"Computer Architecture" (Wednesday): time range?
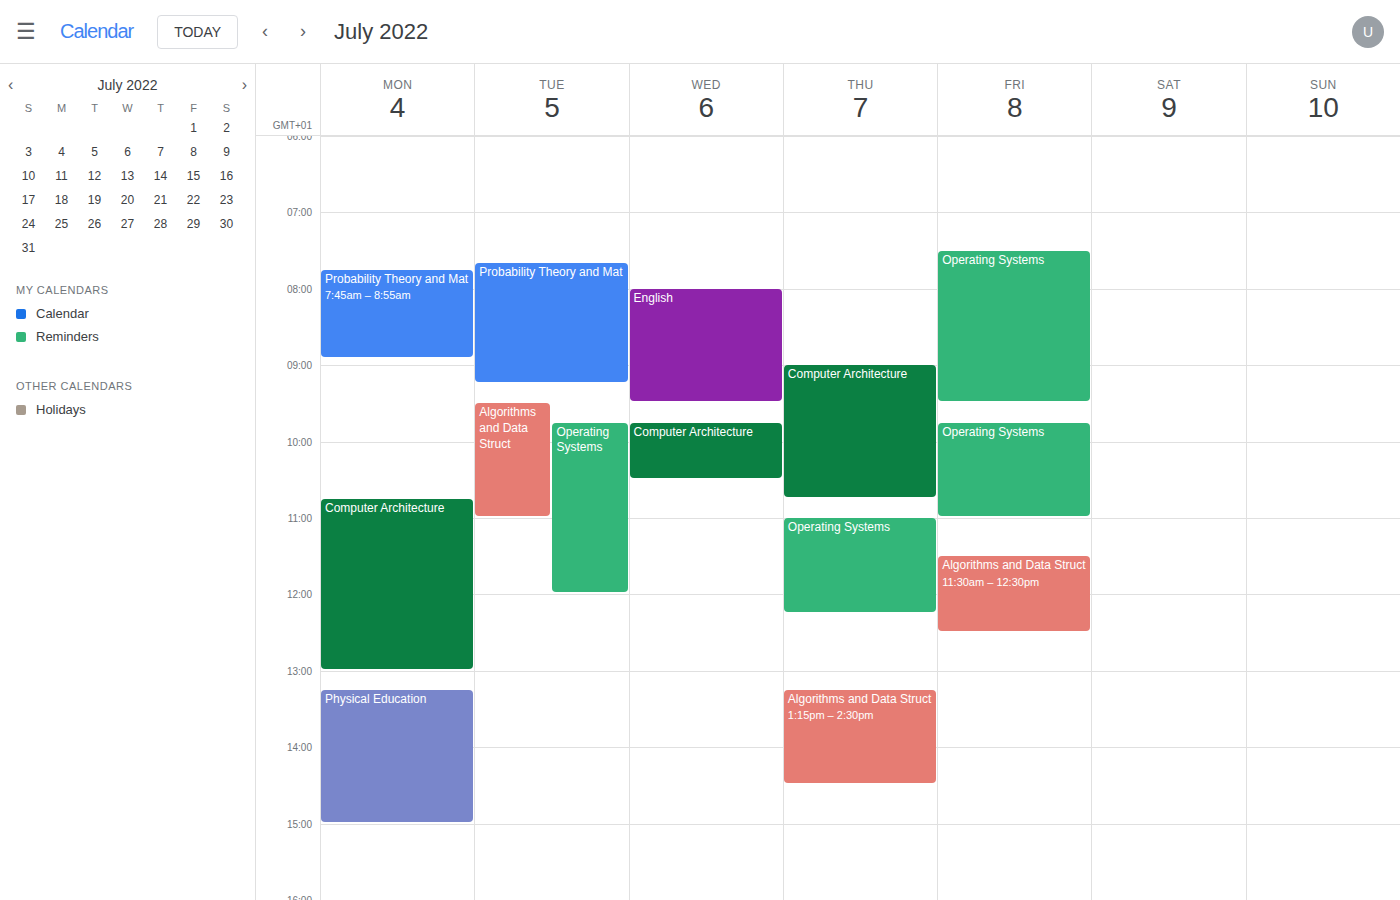
9:45 AM to 10:30 AM